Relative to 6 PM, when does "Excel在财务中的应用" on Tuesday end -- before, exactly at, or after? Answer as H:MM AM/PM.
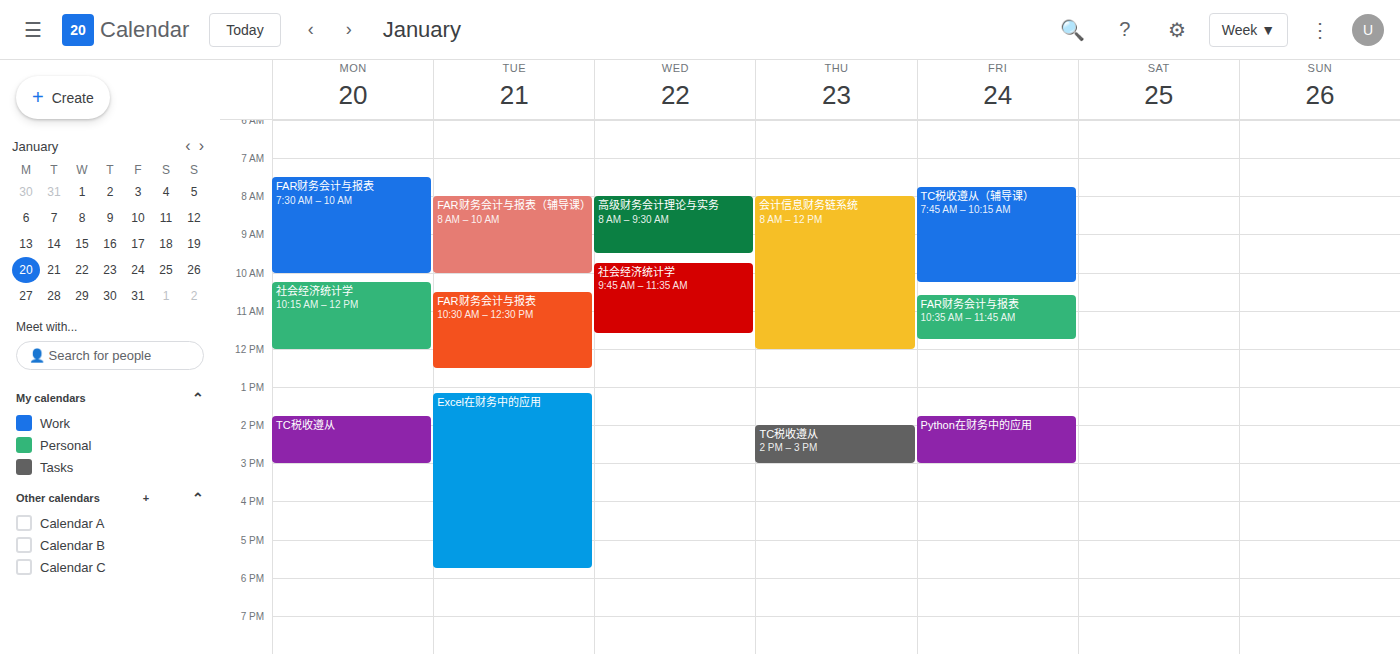
5:45 PM -- before 6 PM, 15 minutes above the 6 PM line.